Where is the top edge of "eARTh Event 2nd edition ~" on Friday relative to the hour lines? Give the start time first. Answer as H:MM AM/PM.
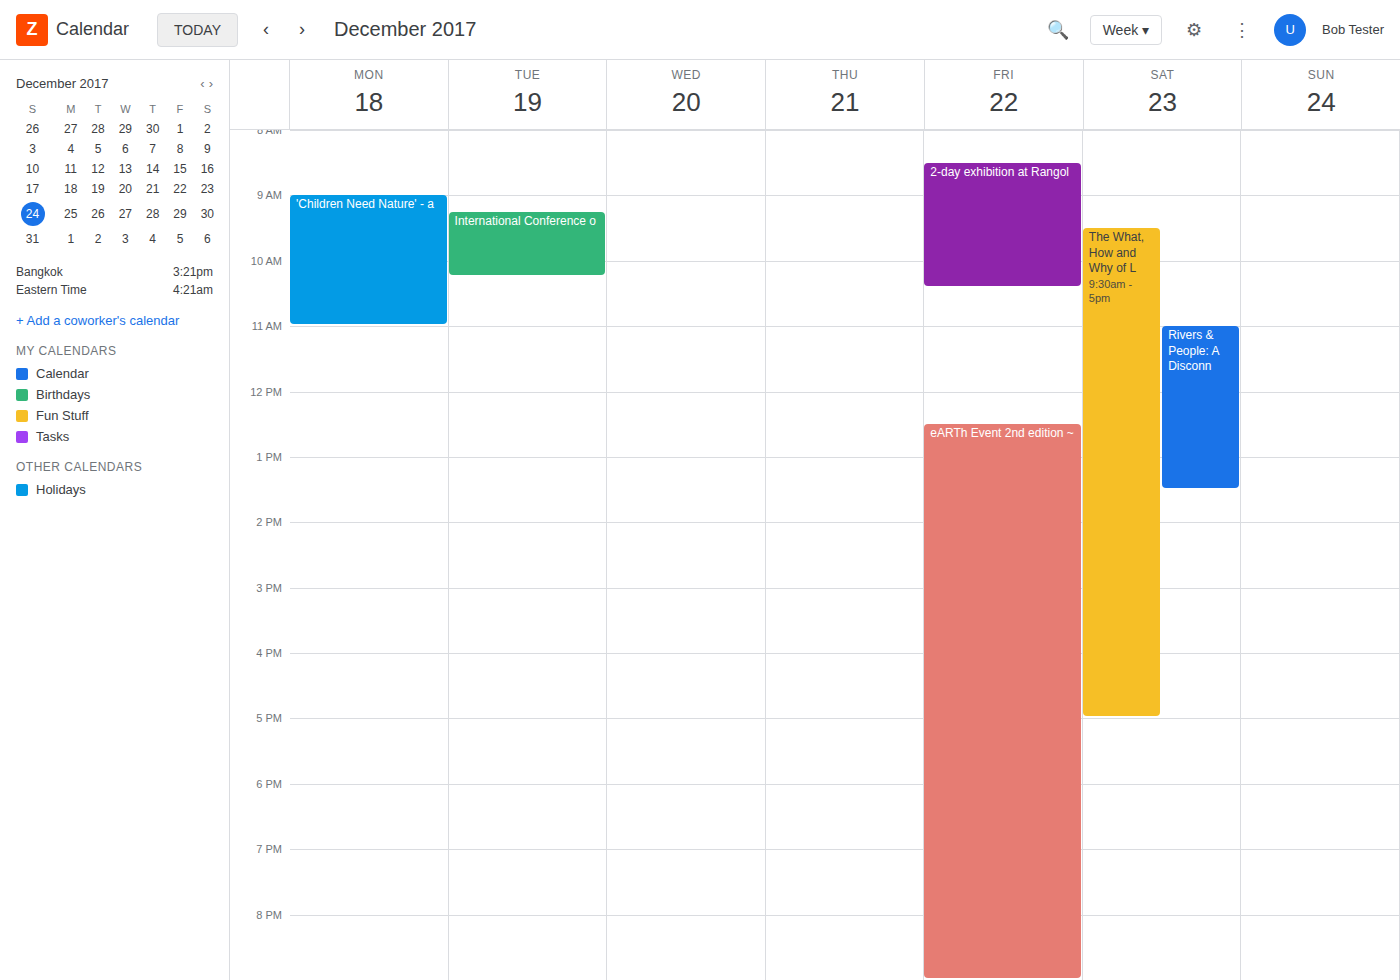
12:30 PM -- halfway between the 12 PM and 1 PM lines.